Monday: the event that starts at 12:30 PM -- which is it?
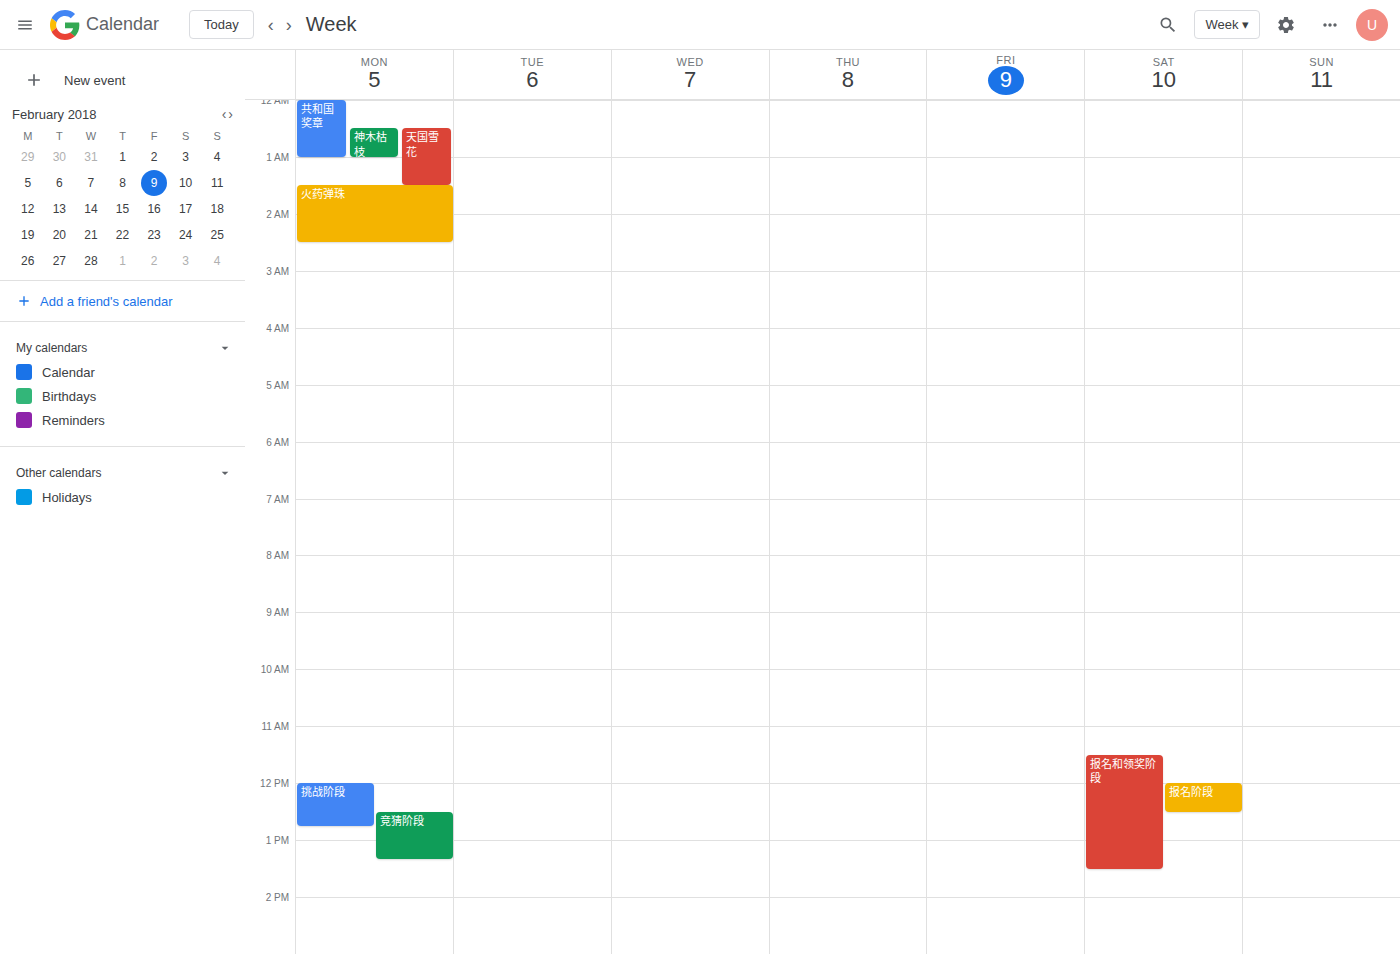
"竞猜阶段"